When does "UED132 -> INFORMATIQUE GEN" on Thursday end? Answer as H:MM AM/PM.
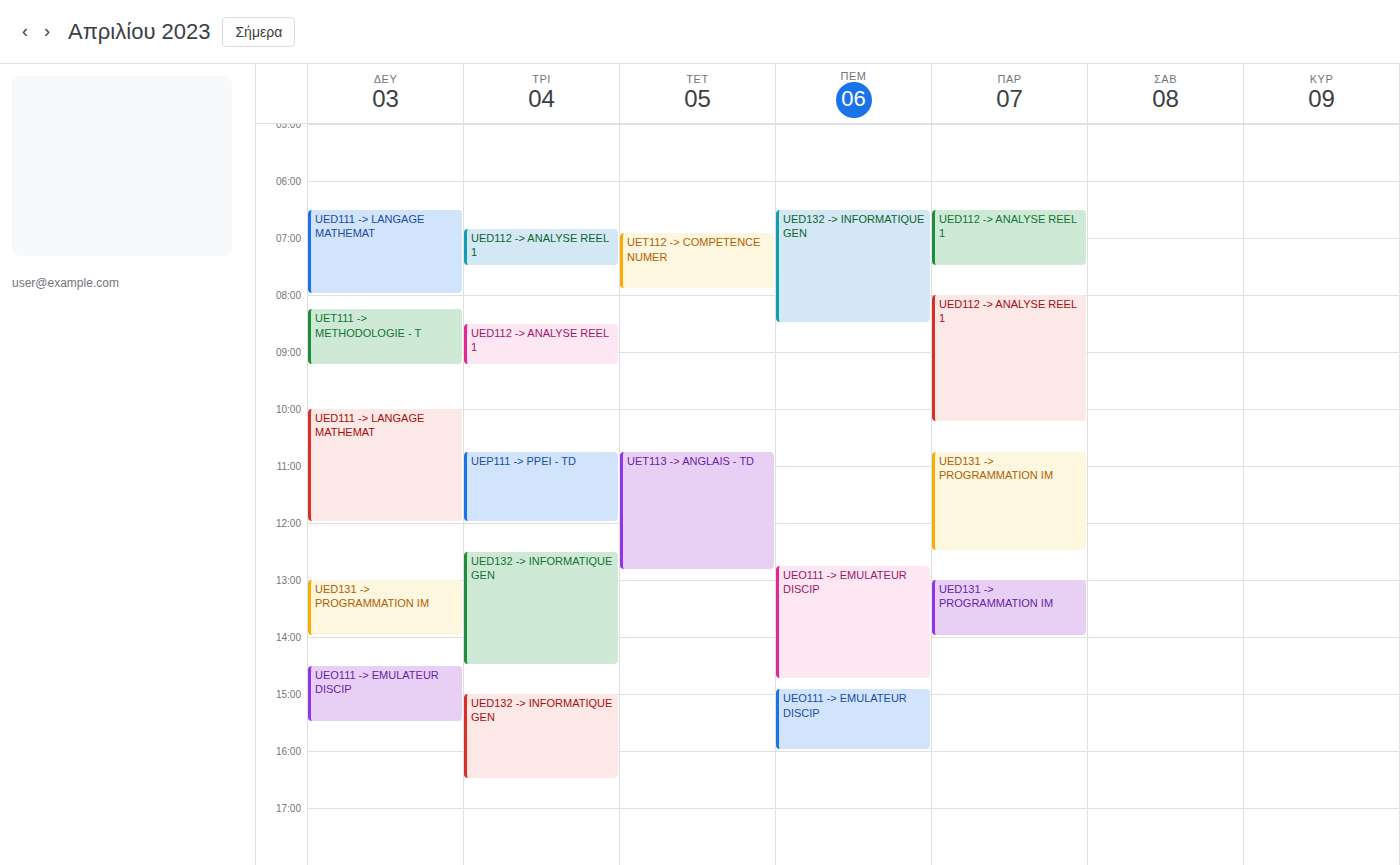
8:30 AM